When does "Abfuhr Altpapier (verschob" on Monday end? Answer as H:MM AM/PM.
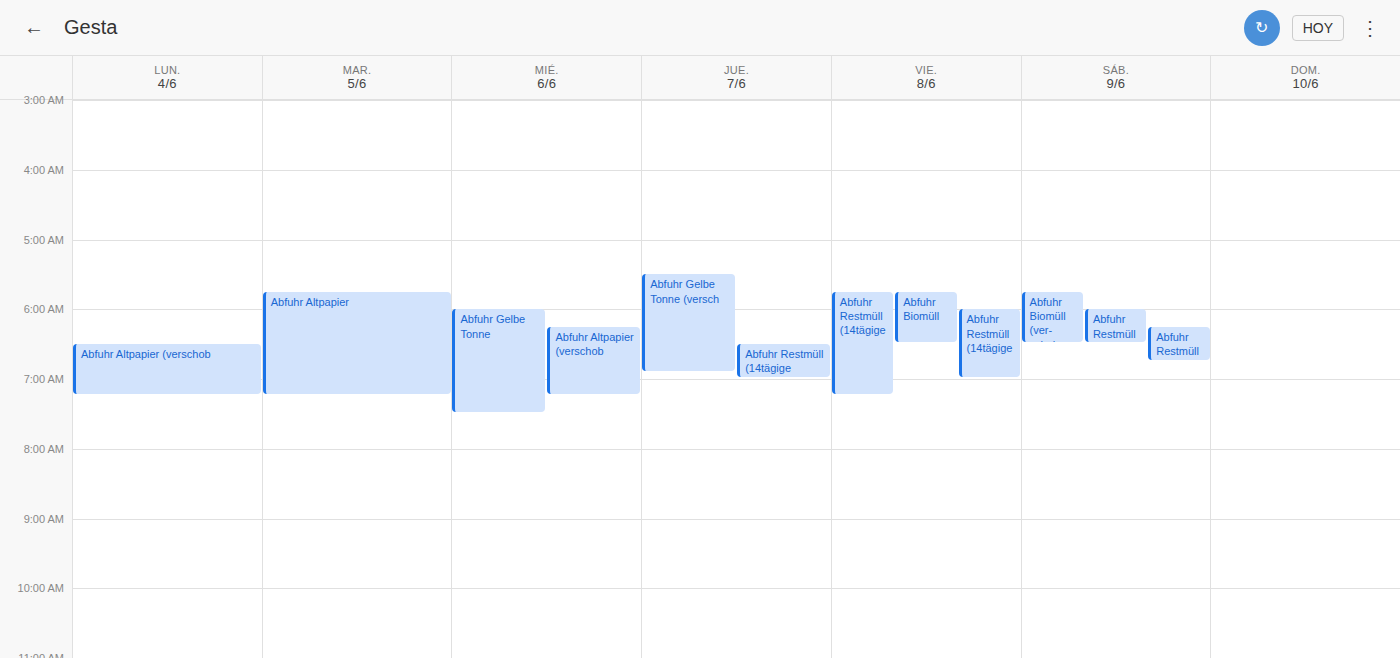
7:15 AM